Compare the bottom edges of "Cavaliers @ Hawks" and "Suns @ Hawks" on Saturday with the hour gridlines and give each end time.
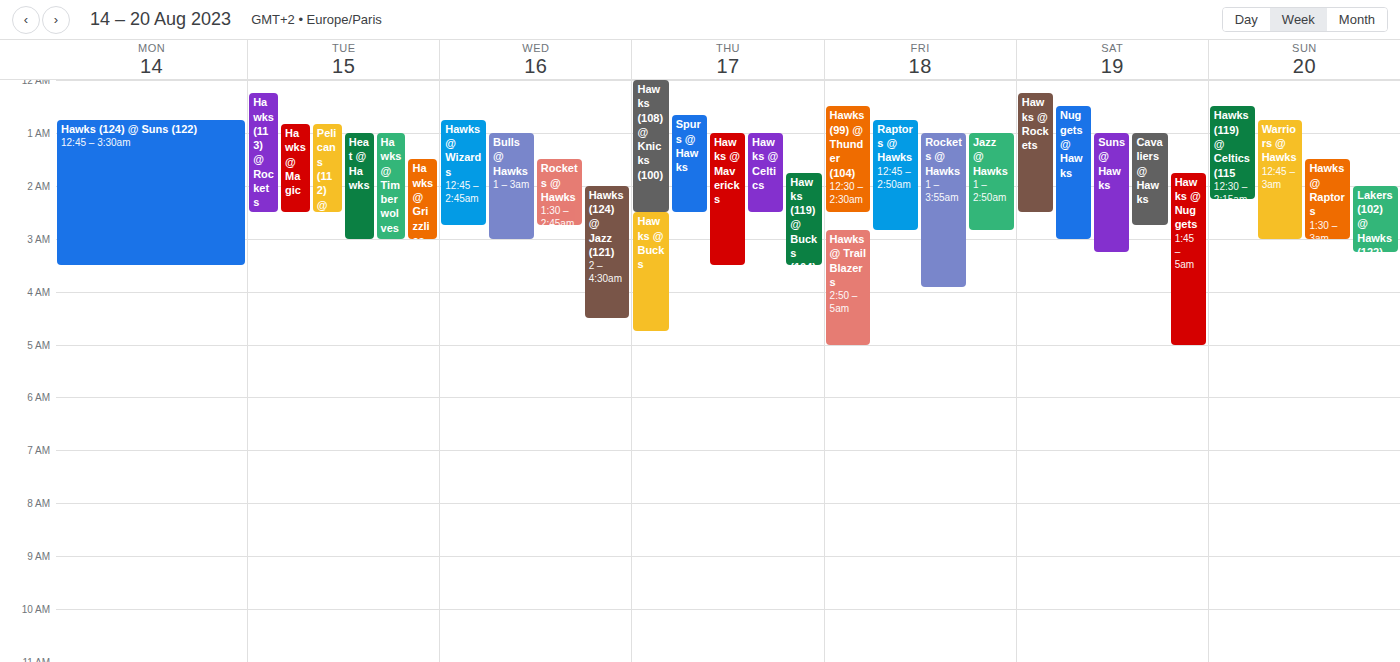
"Cavaliers @ Hawks": 2:45 AM, neither: three quarters of the way from the 2 AM line to the 3 AM line. "Suns @ Hawks": 3:15 AM, neither: a quarter of the way from the 3 AM line to the 4 AM line.